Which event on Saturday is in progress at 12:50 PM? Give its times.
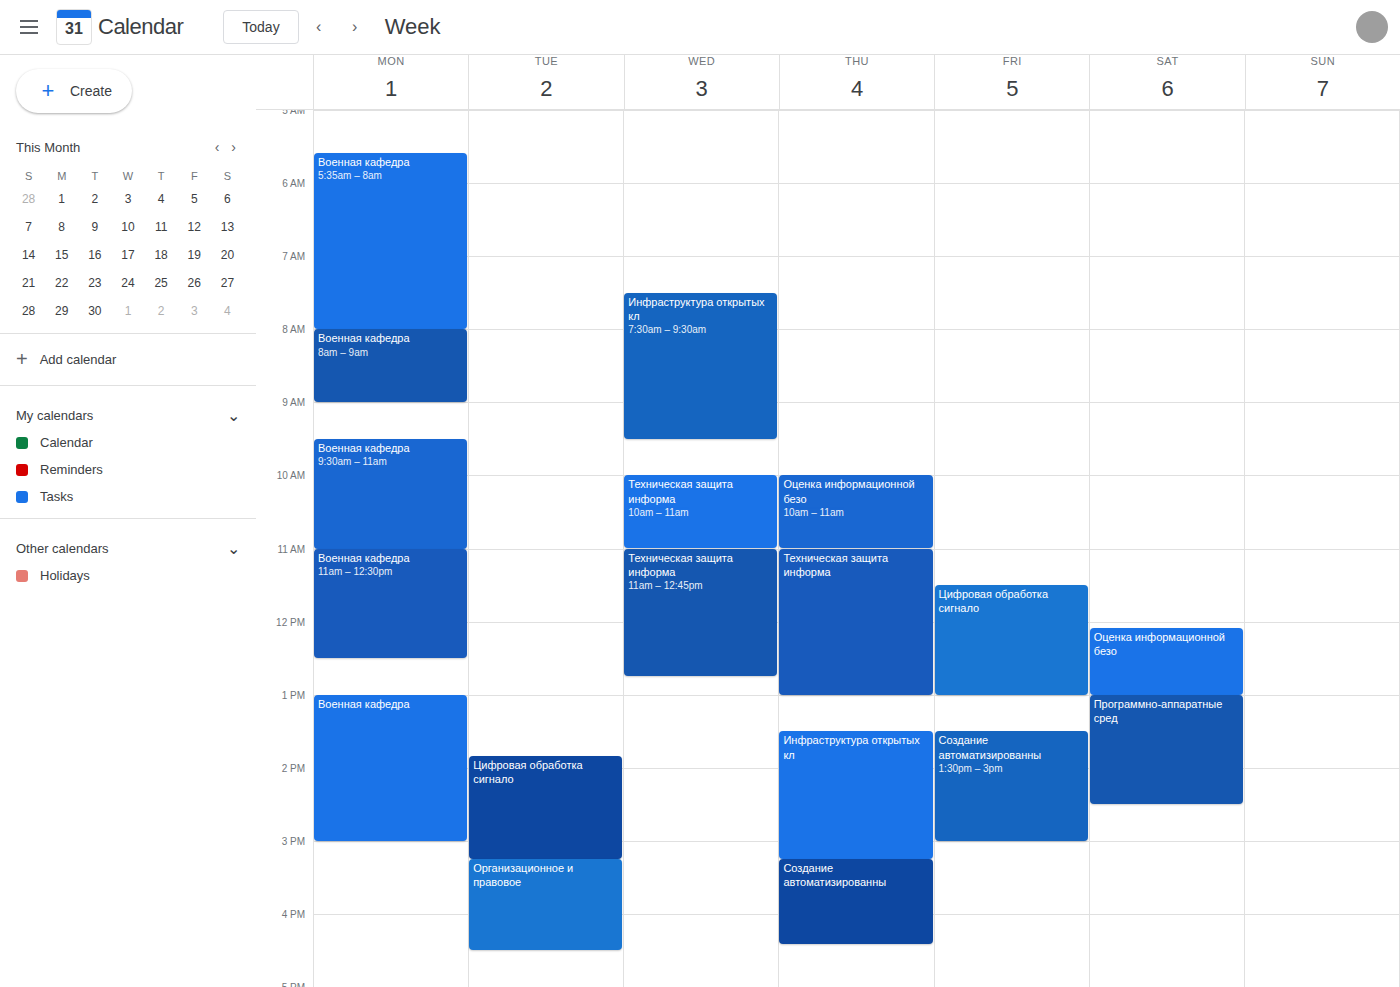
"Оценка информационной безо", 12:05 PM to 1:00 PM